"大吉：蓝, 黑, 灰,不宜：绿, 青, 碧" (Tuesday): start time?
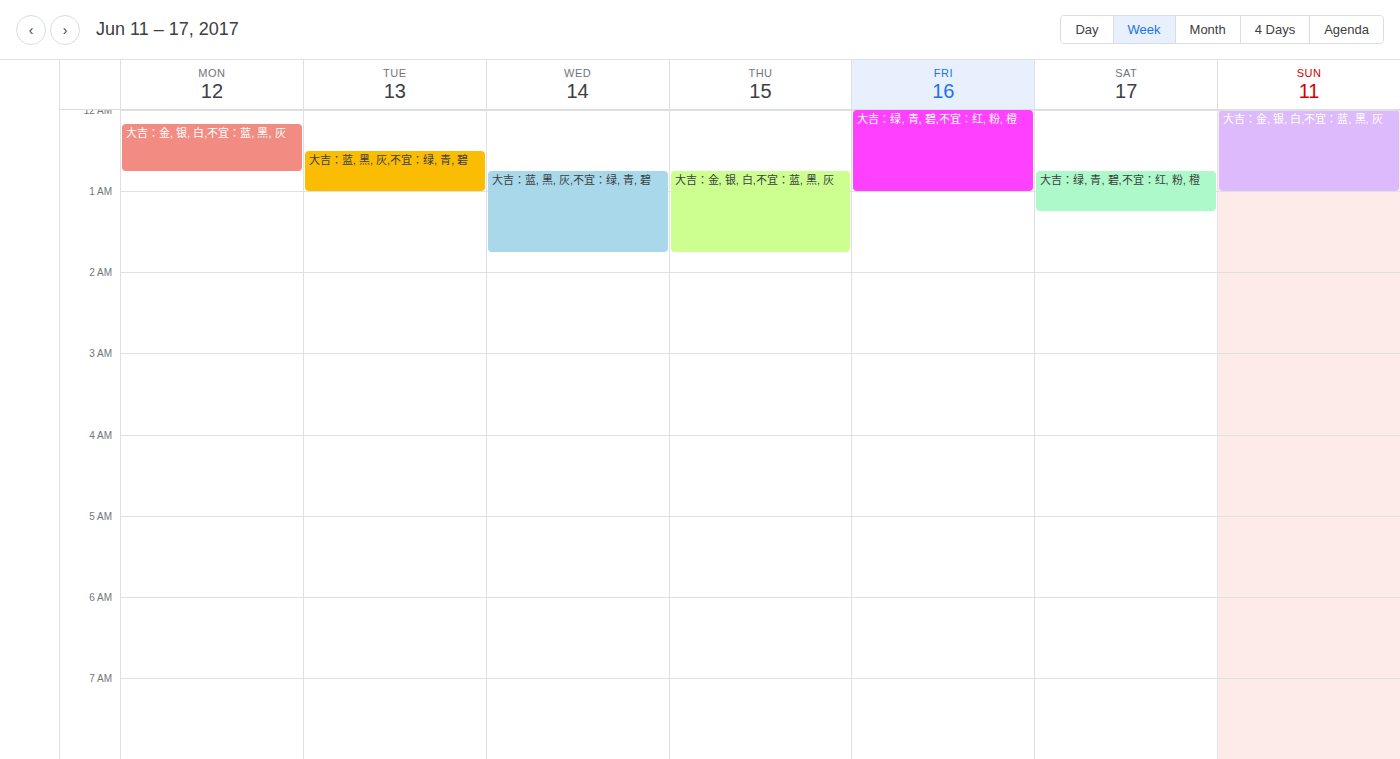
12:30 AM